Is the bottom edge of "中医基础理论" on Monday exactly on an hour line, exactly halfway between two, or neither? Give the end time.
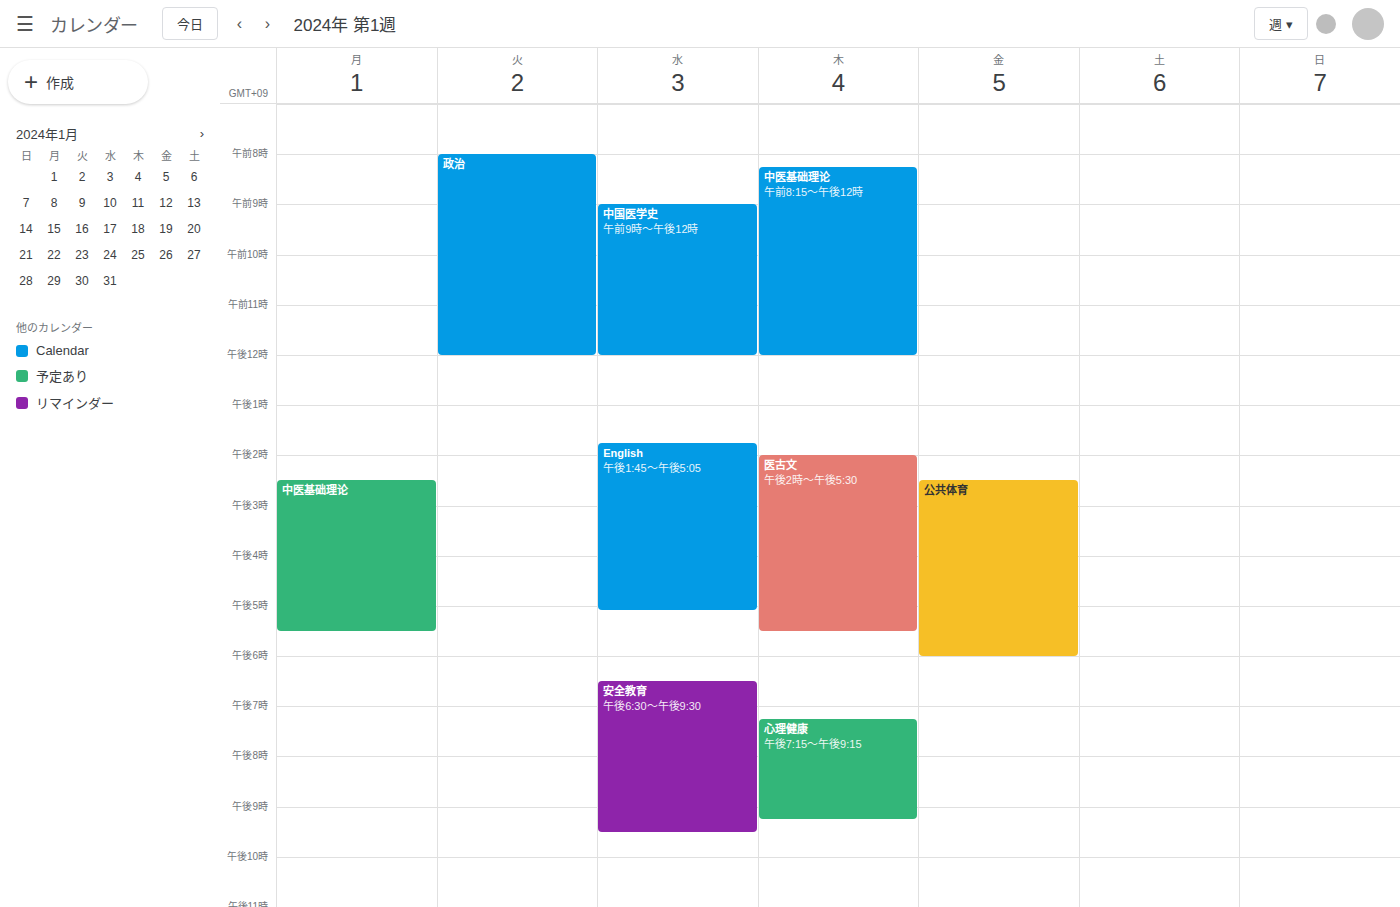
5:30 PM -- halfway between the 5 PM and 6 PM lines.